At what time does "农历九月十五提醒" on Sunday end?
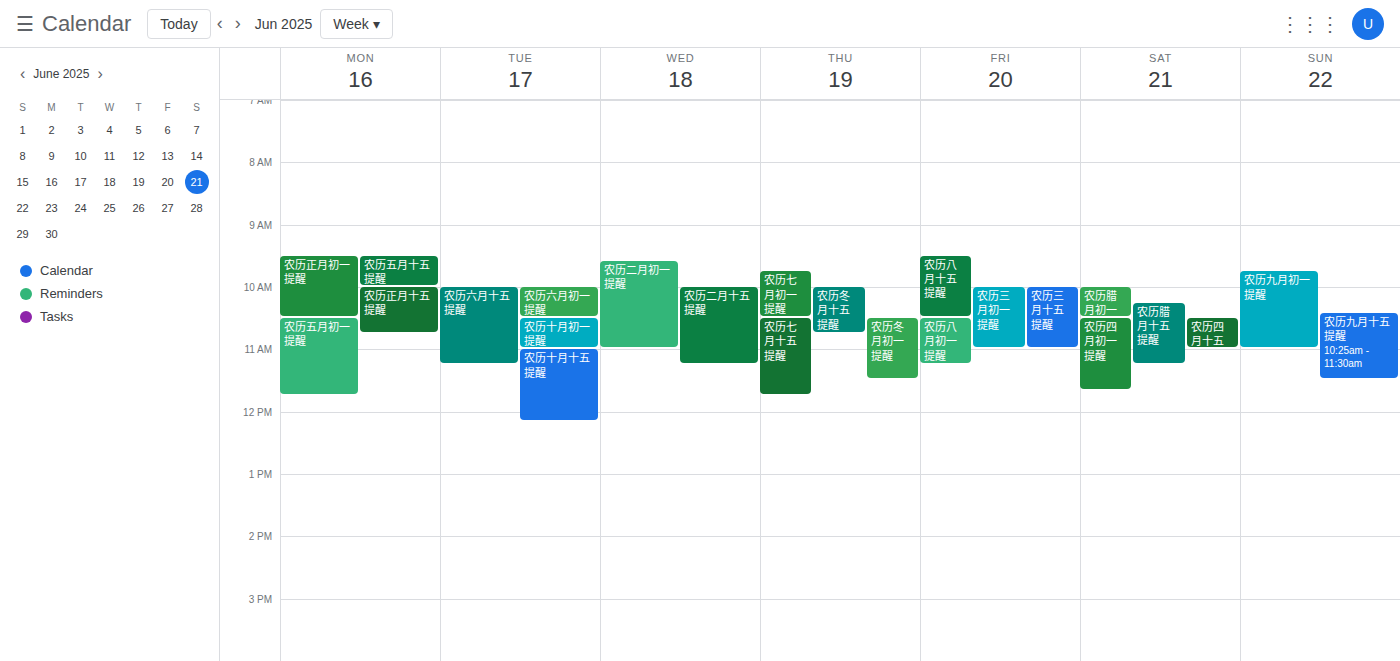
11:30 AM